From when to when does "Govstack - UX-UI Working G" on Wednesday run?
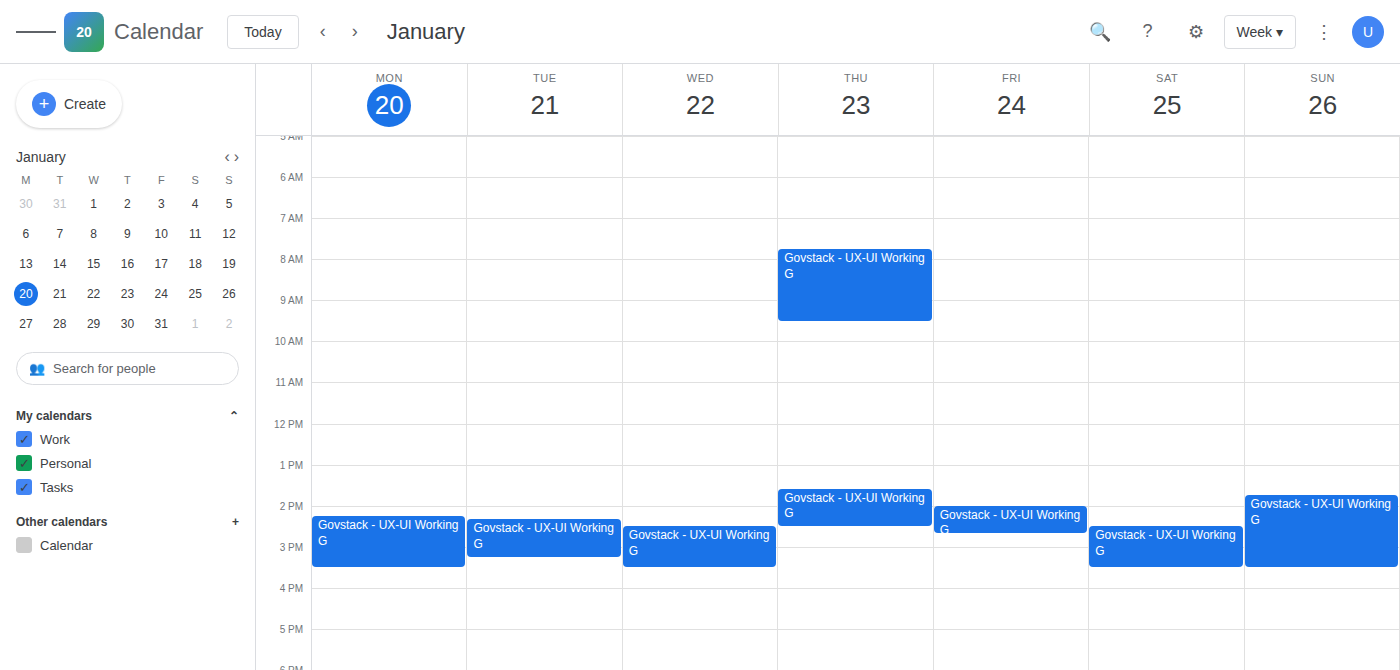
2:30 PM to 3:30 PM